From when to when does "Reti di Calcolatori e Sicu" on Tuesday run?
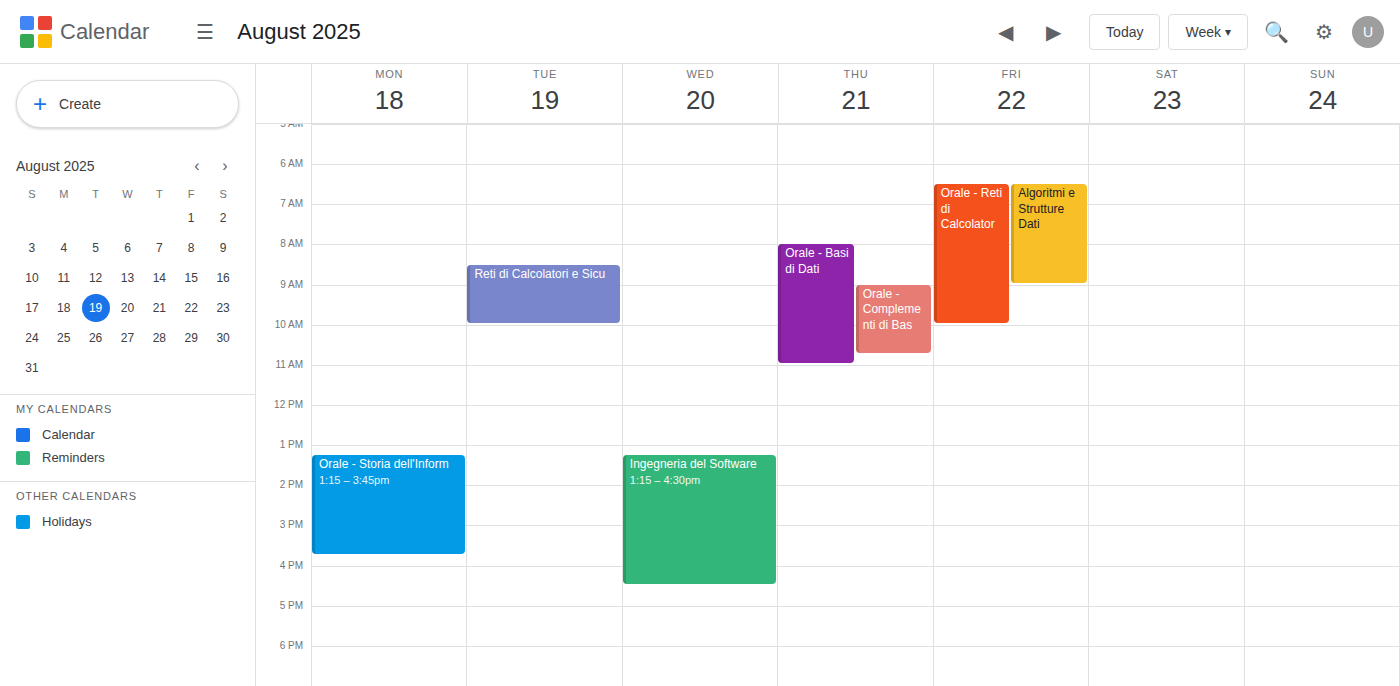
8:30 AM to 10:00 AM